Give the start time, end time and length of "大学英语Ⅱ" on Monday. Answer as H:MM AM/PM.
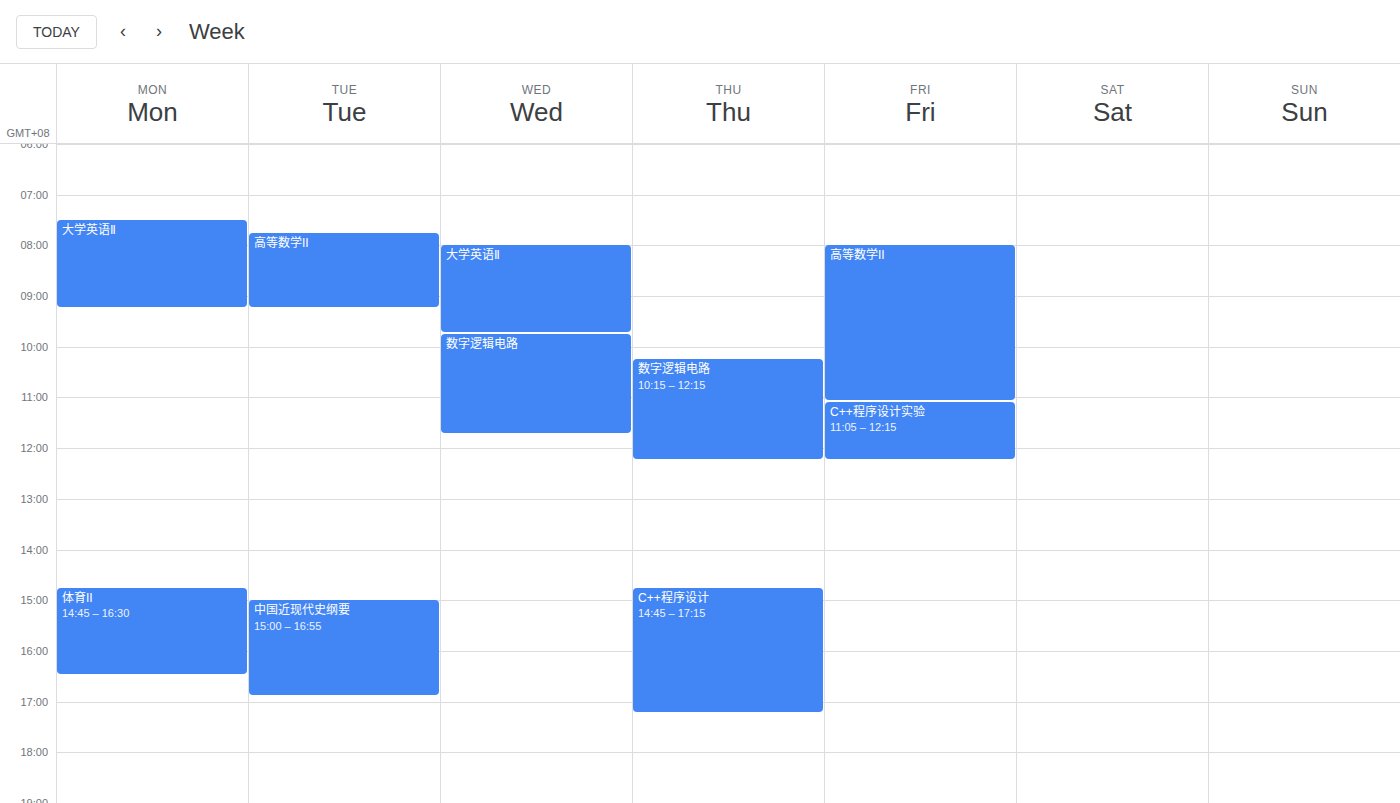
7:30 AM to 9:15 AM, 1 hour 45 minutes